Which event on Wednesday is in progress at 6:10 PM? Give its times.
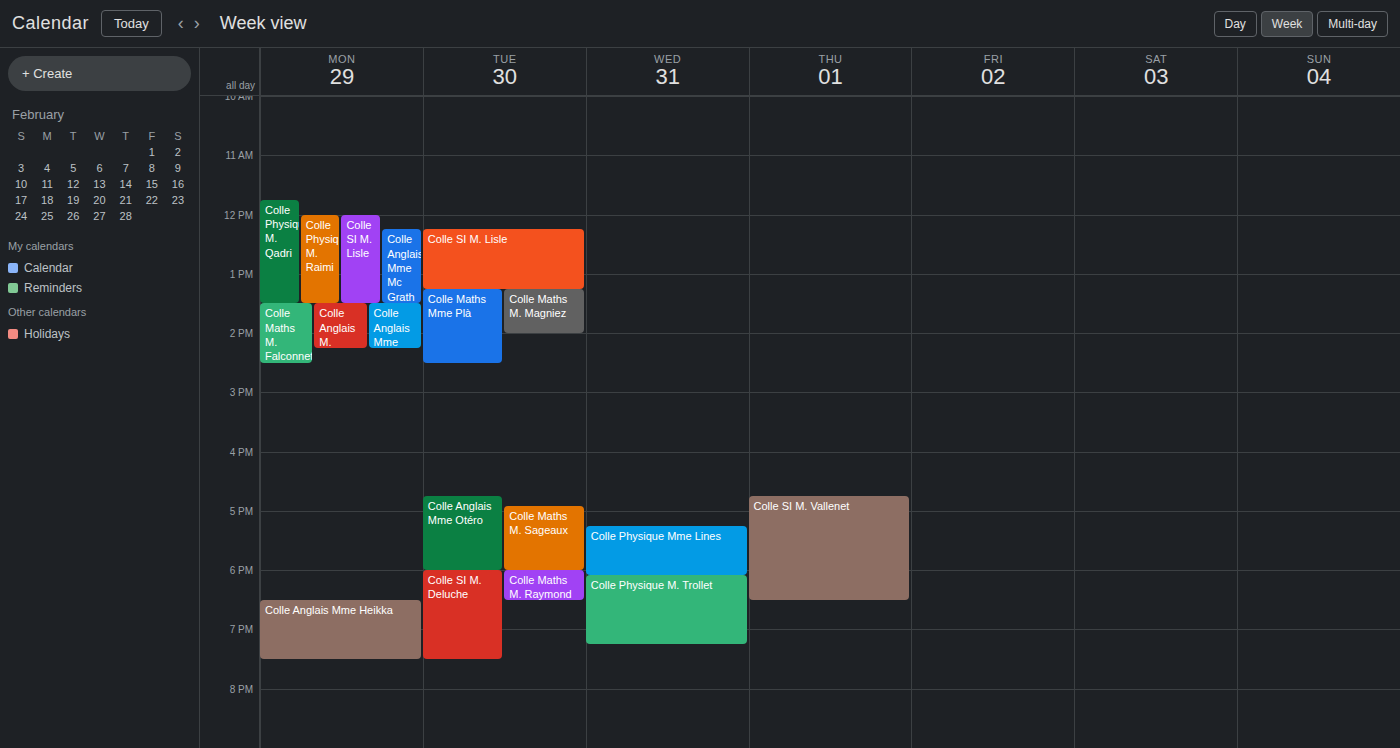
"Colle Physique M. Trollet", 6:05 PM to 7:15 PM